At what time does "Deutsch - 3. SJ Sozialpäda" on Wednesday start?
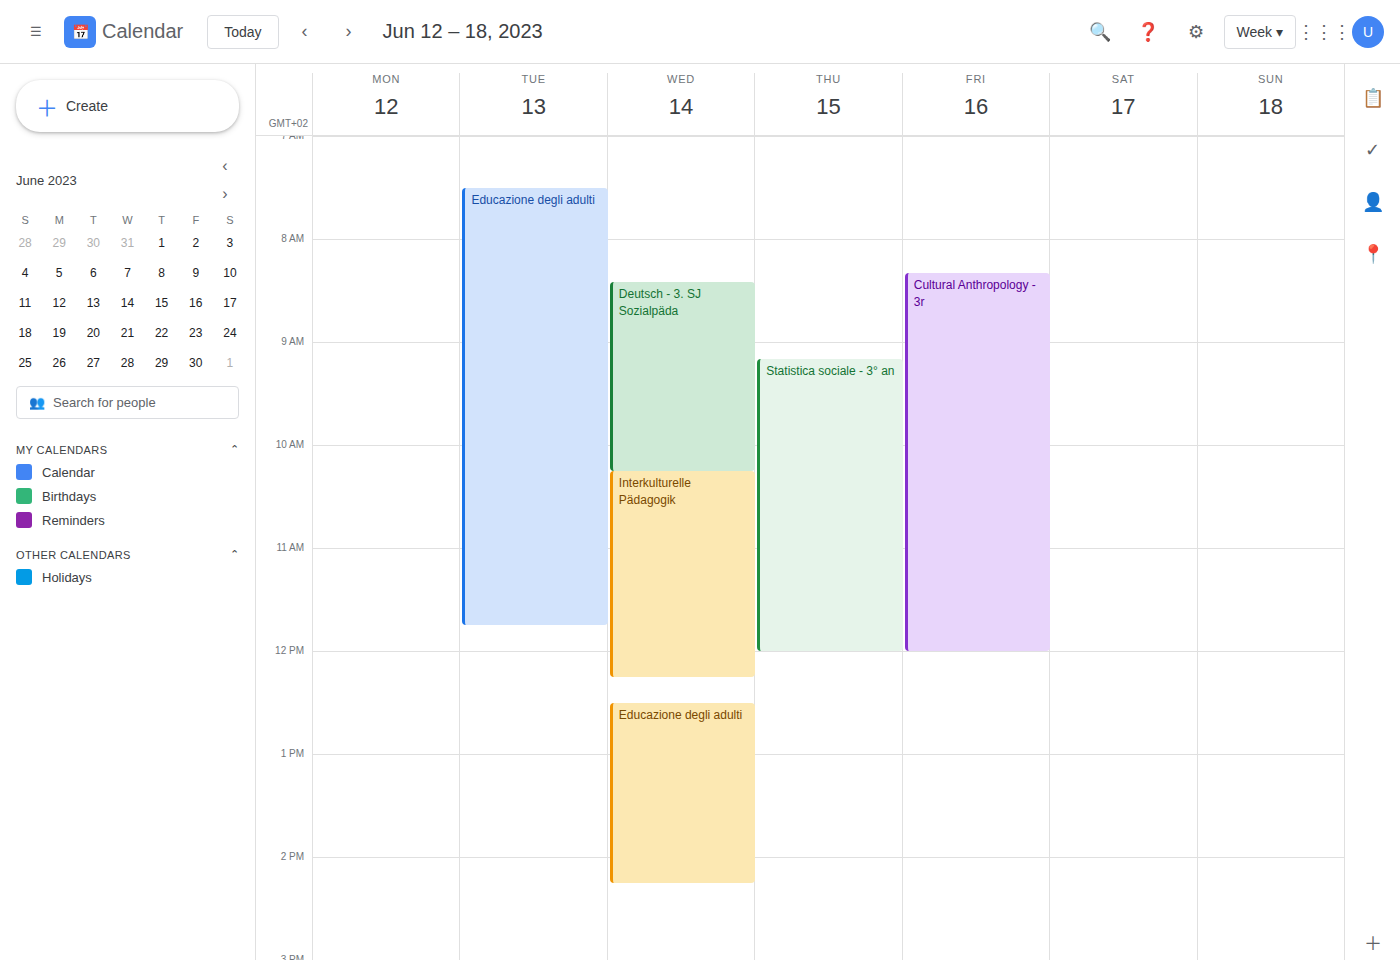
8:25 AM